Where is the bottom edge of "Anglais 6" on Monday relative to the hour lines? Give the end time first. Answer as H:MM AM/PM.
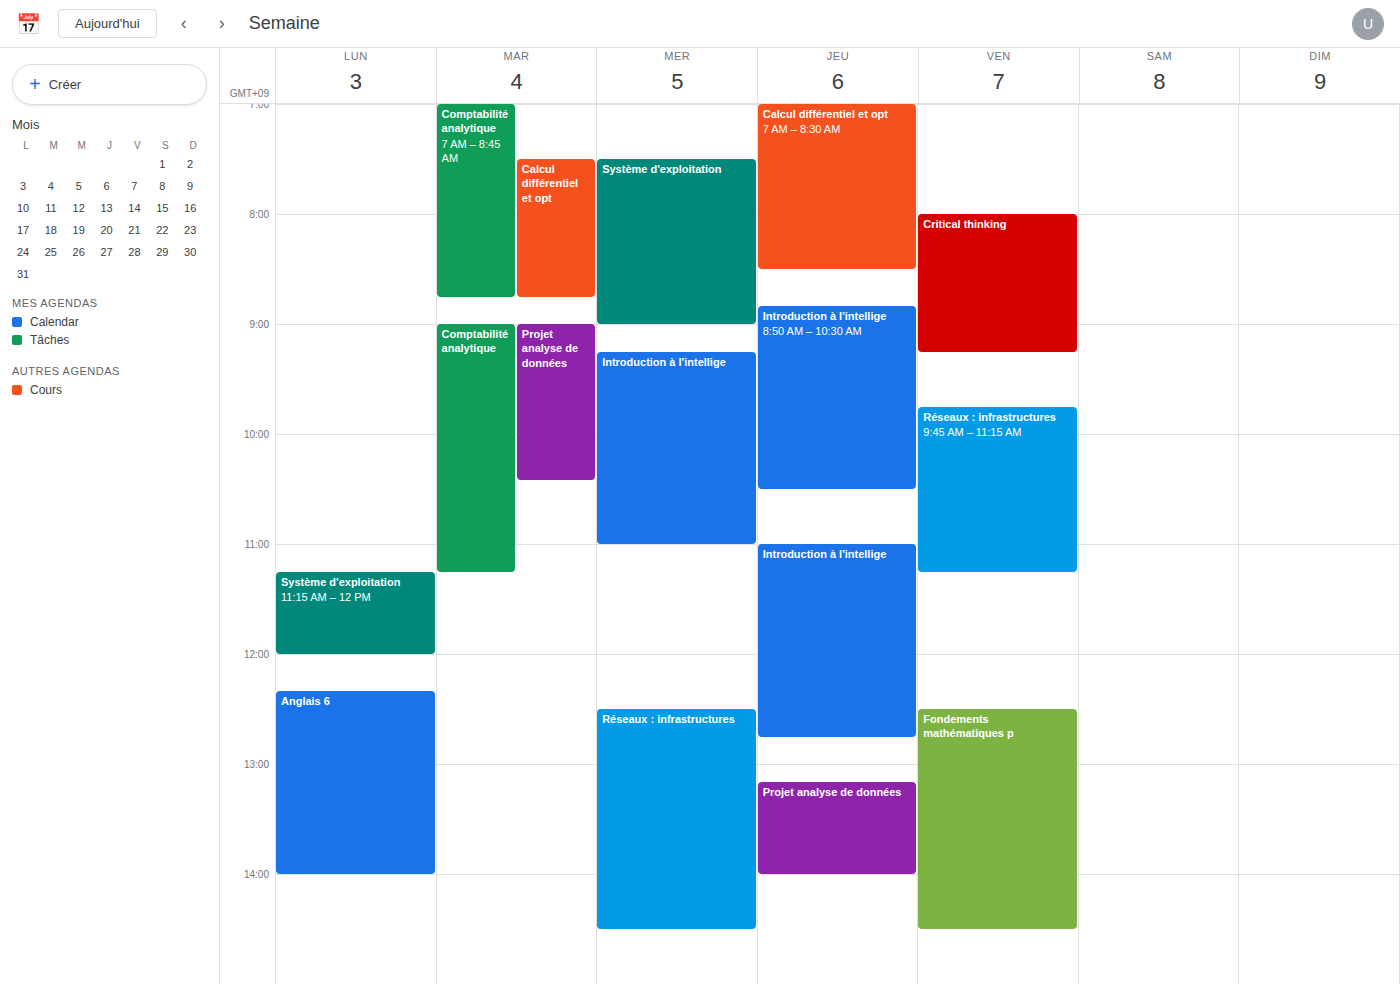
2:00 PM -- exactly on the 2 PM line.